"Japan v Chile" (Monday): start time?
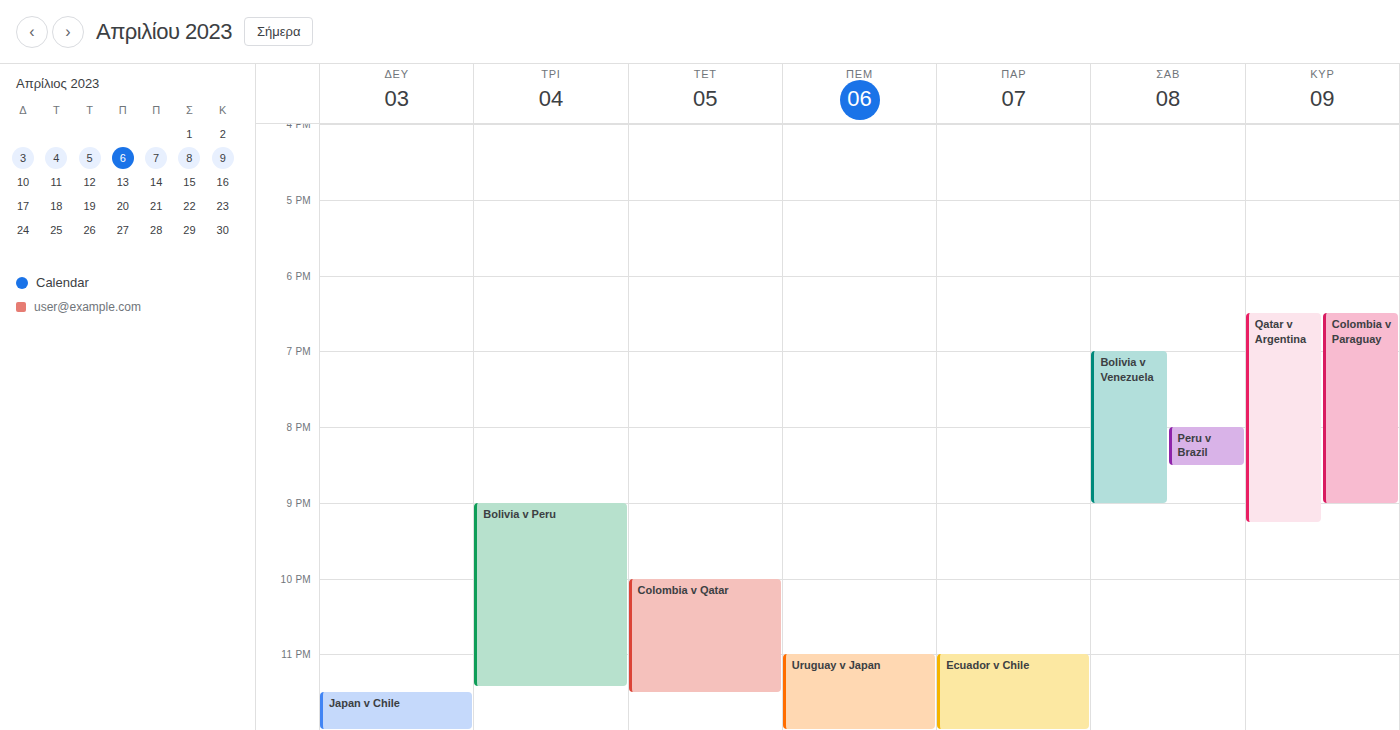
11:30 PM